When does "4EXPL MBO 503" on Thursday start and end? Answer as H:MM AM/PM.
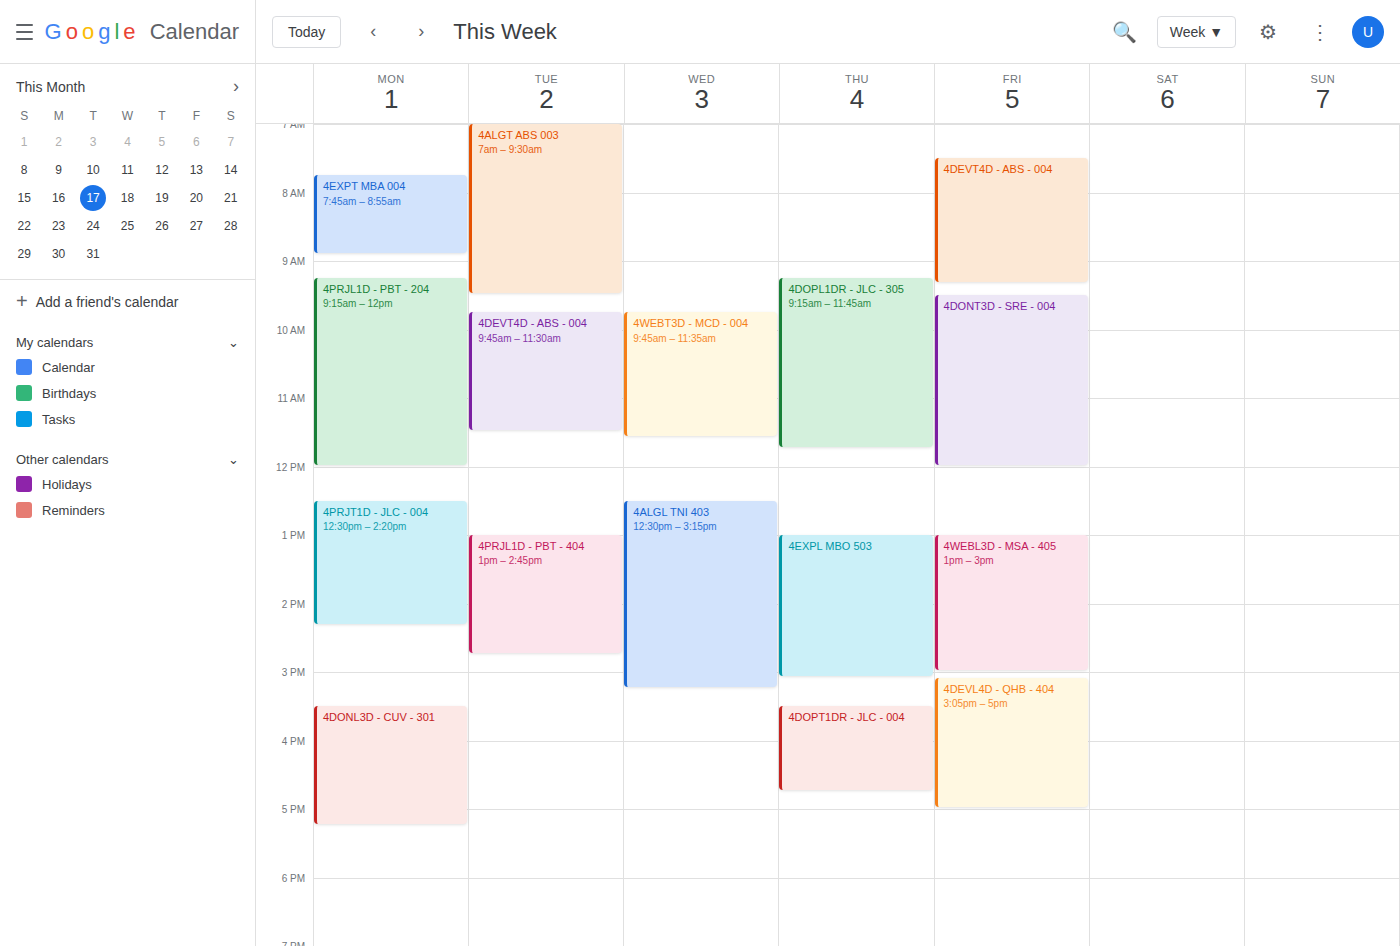
1:00 PM to 3:05 PM